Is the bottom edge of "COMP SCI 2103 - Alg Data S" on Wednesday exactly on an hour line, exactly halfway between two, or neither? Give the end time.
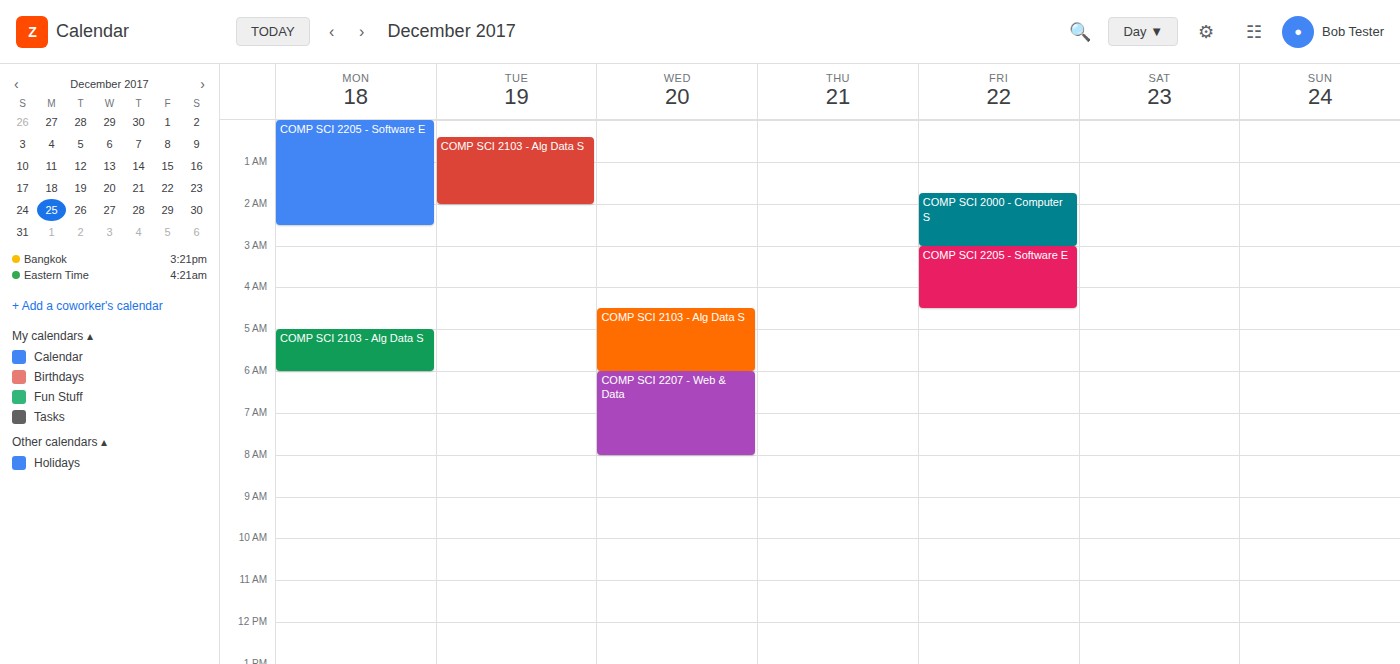
6:00 AM -- exactly on the 6 AM line.